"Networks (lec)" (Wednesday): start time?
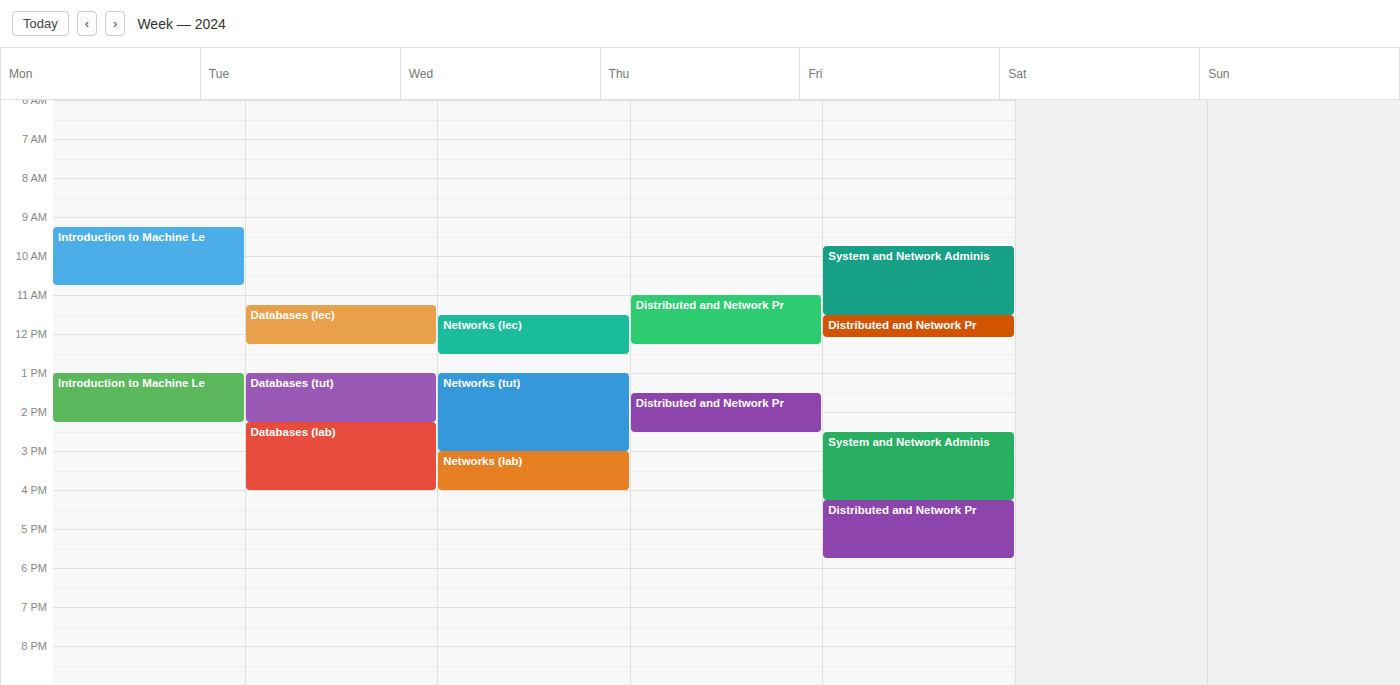
11:30 AM